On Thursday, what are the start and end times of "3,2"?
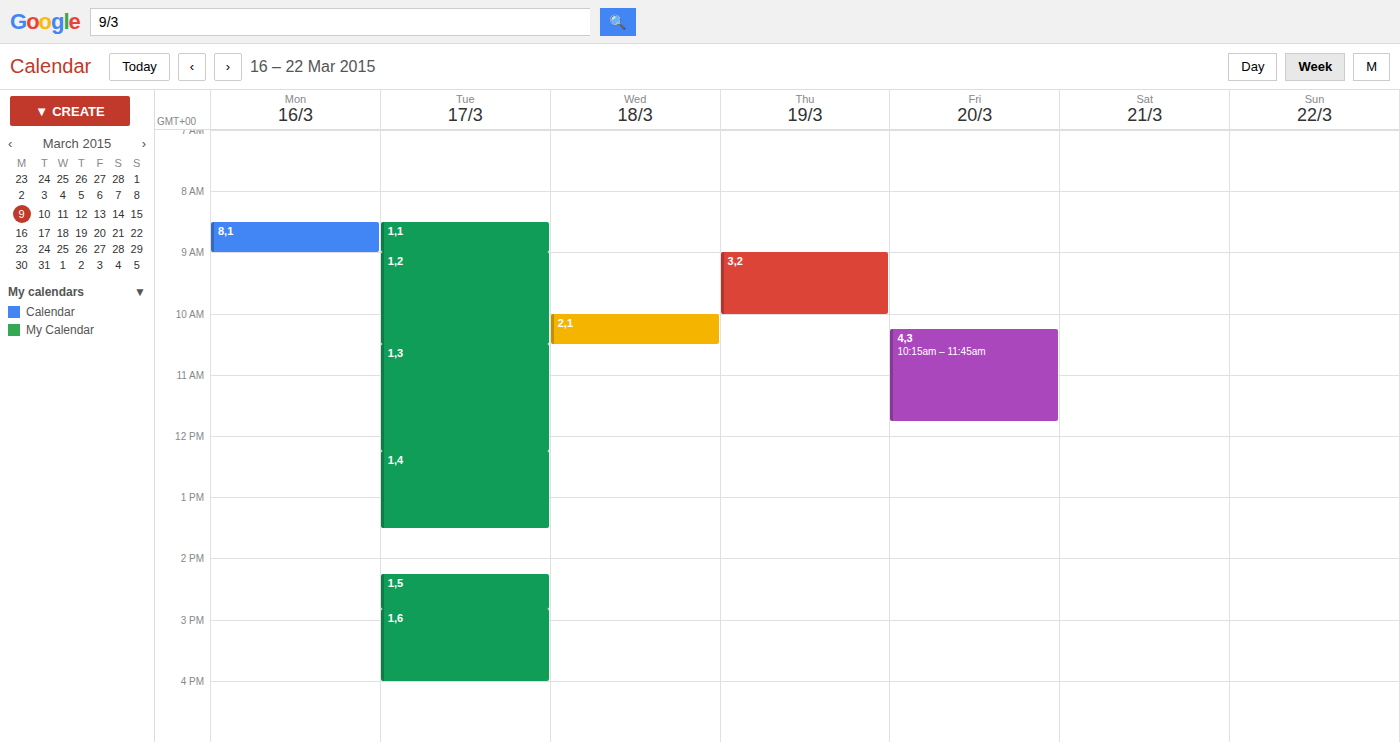
9:00 AM to 10:00 AM